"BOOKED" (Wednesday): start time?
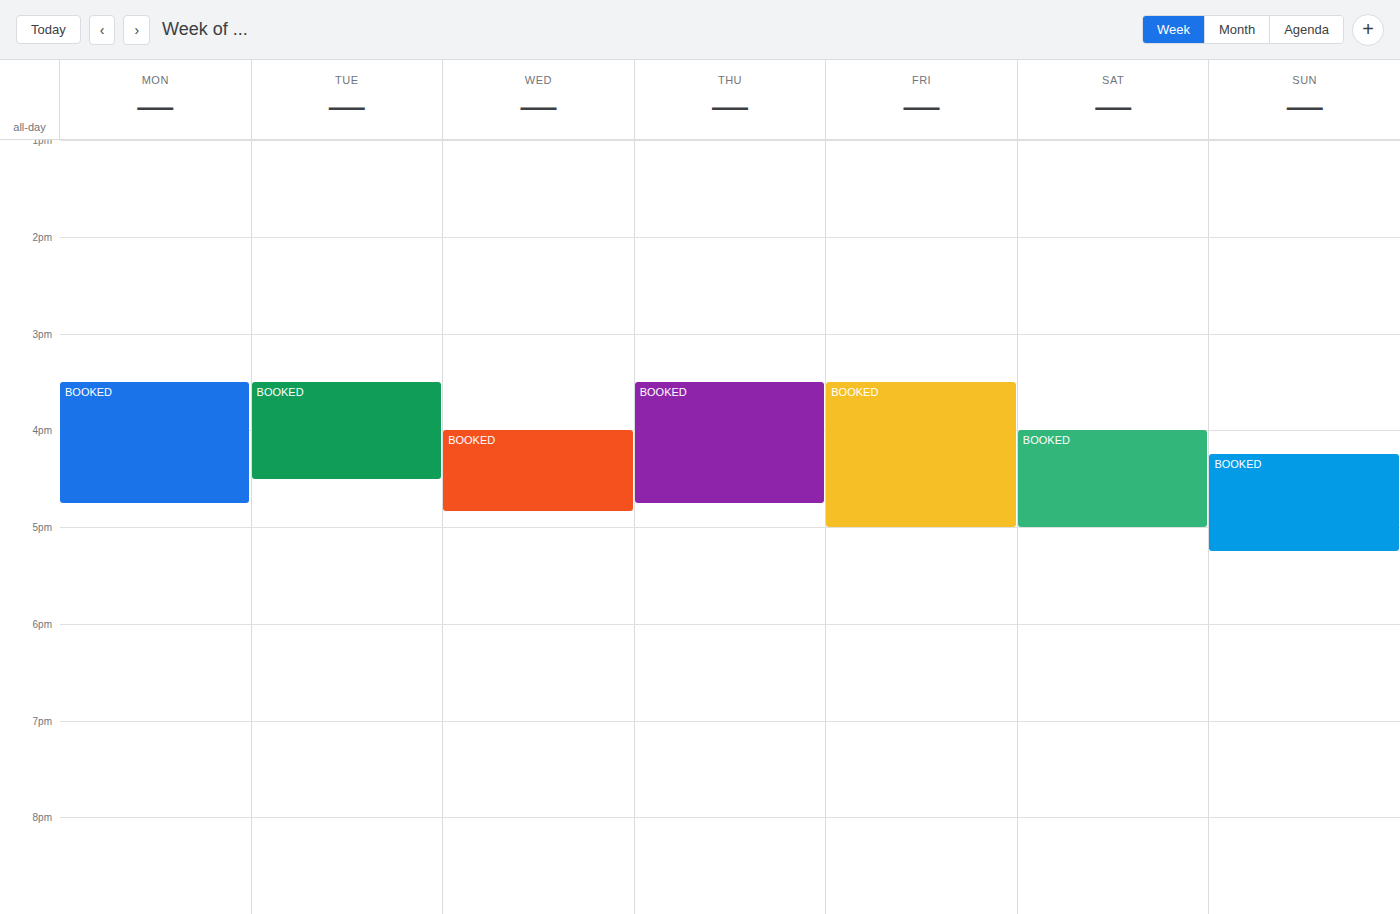
4:00 PM